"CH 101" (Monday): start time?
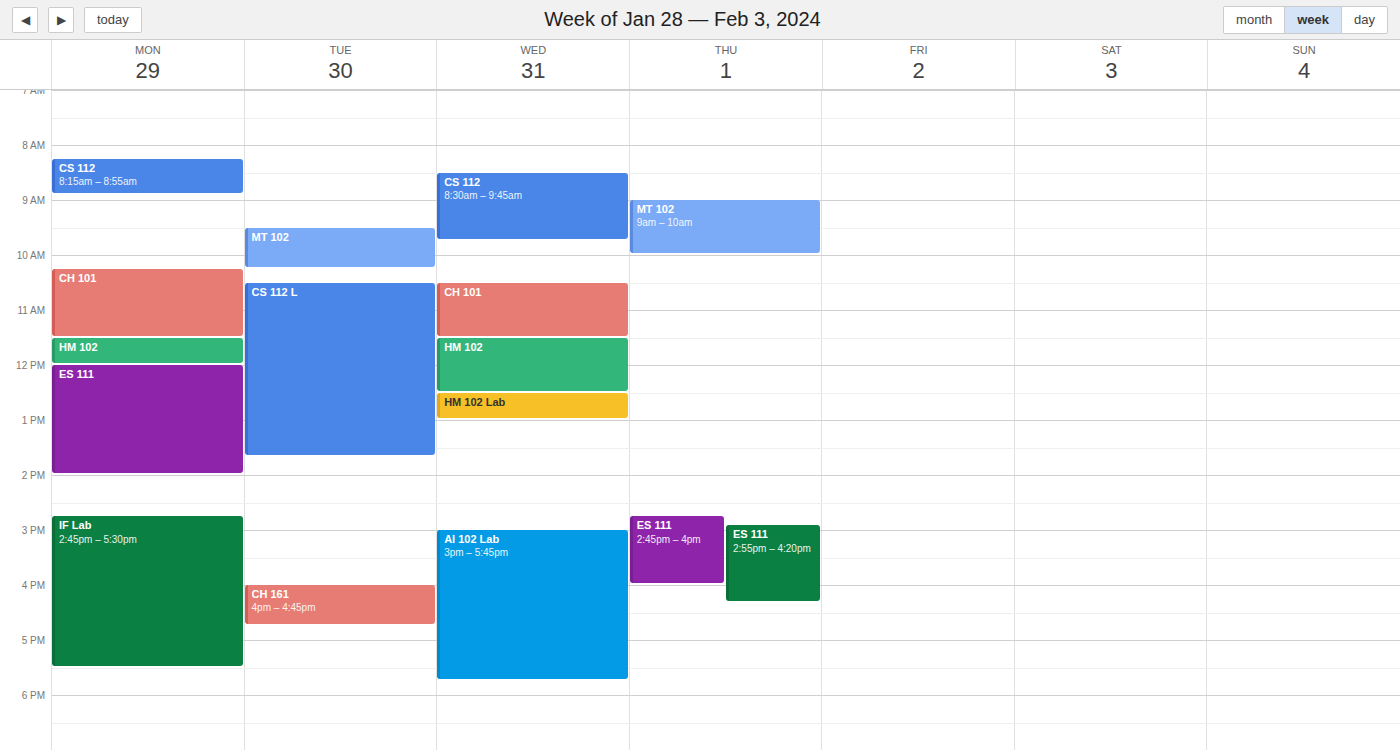
10:15 AM